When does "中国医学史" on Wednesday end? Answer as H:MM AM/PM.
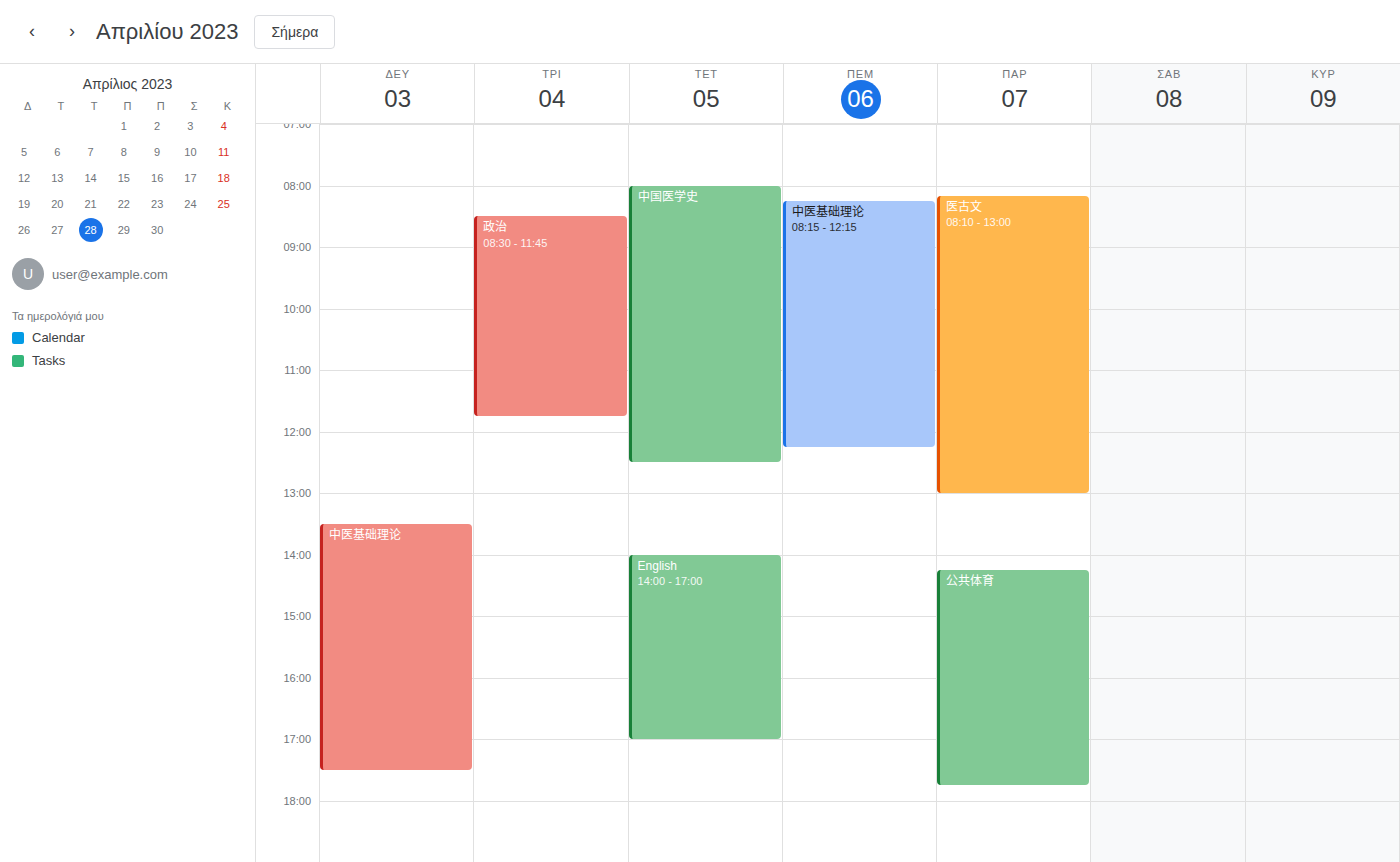
12:30 PM